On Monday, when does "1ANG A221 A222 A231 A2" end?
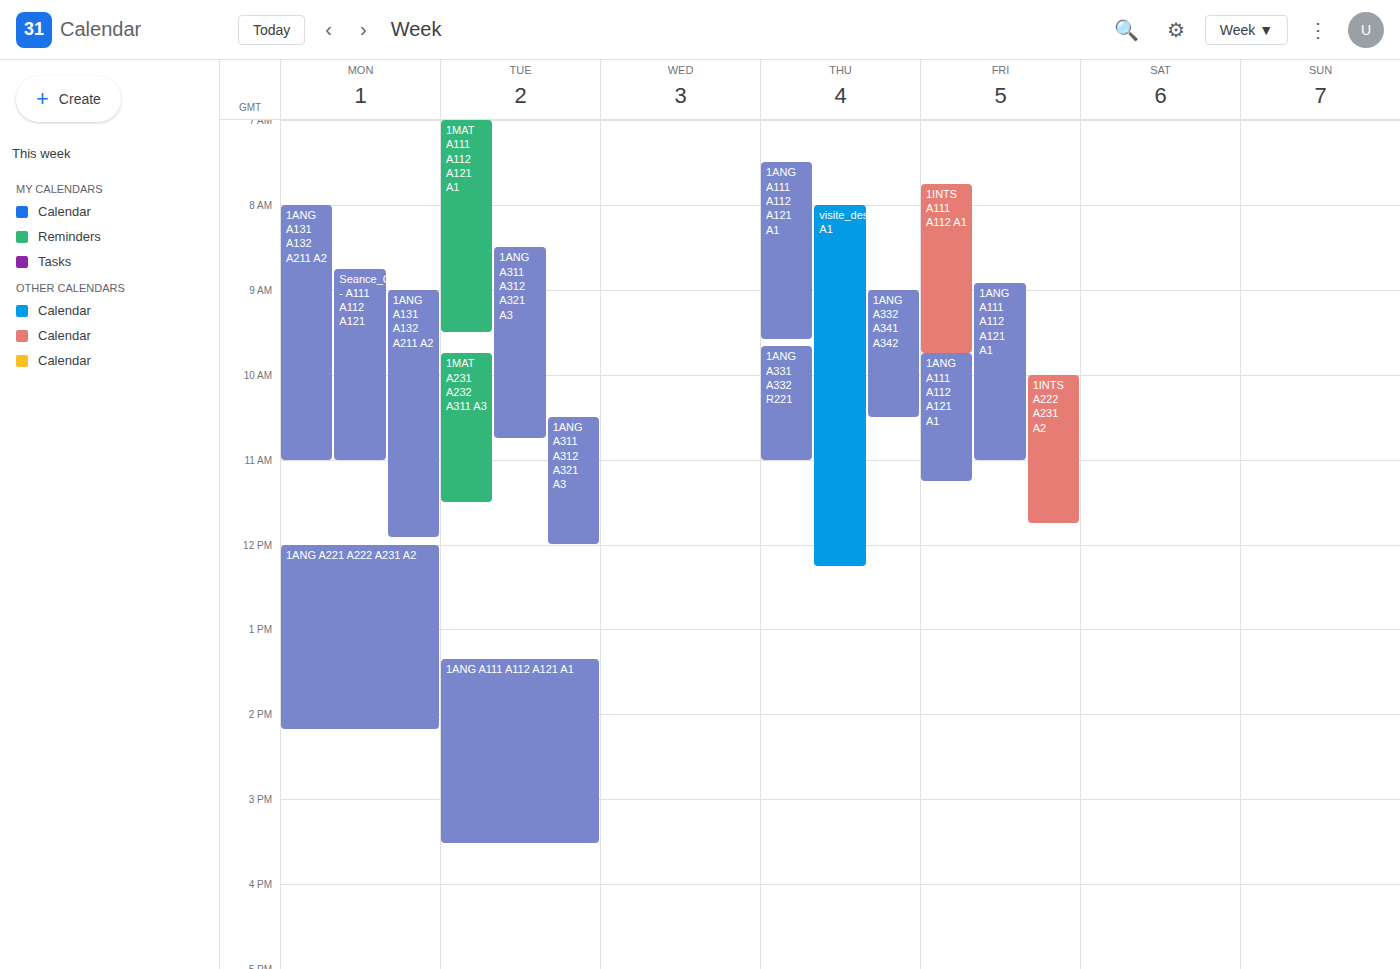
2:10 PM